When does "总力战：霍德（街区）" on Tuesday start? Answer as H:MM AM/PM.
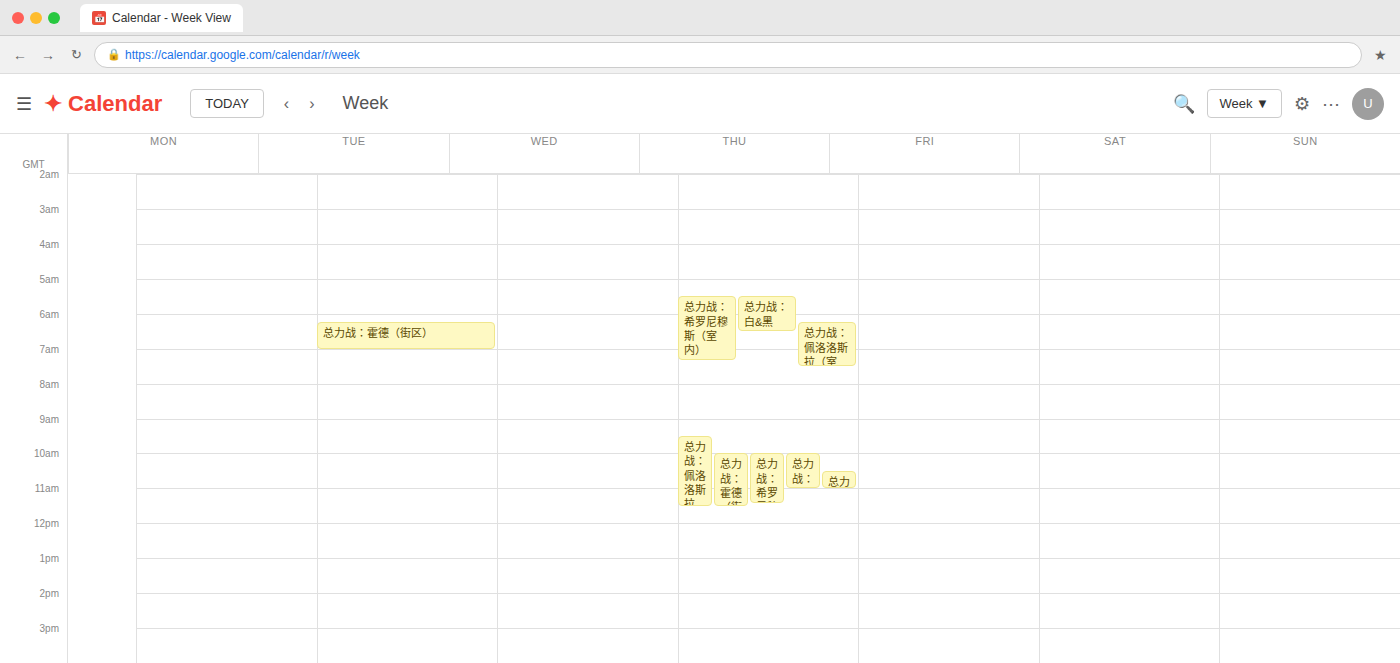
6:15 AM